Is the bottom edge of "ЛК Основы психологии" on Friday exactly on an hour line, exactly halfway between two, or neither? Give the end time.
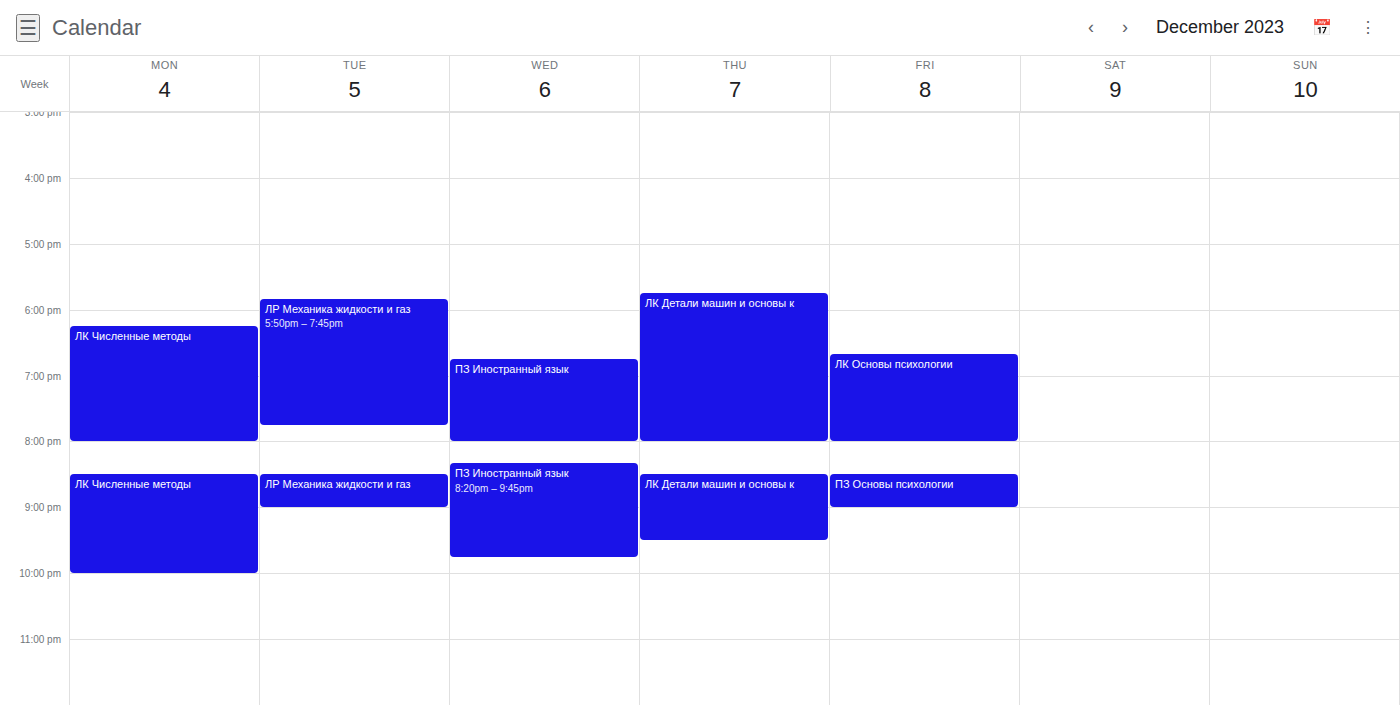
8:00 PM -- exactly on the 8 PM line.